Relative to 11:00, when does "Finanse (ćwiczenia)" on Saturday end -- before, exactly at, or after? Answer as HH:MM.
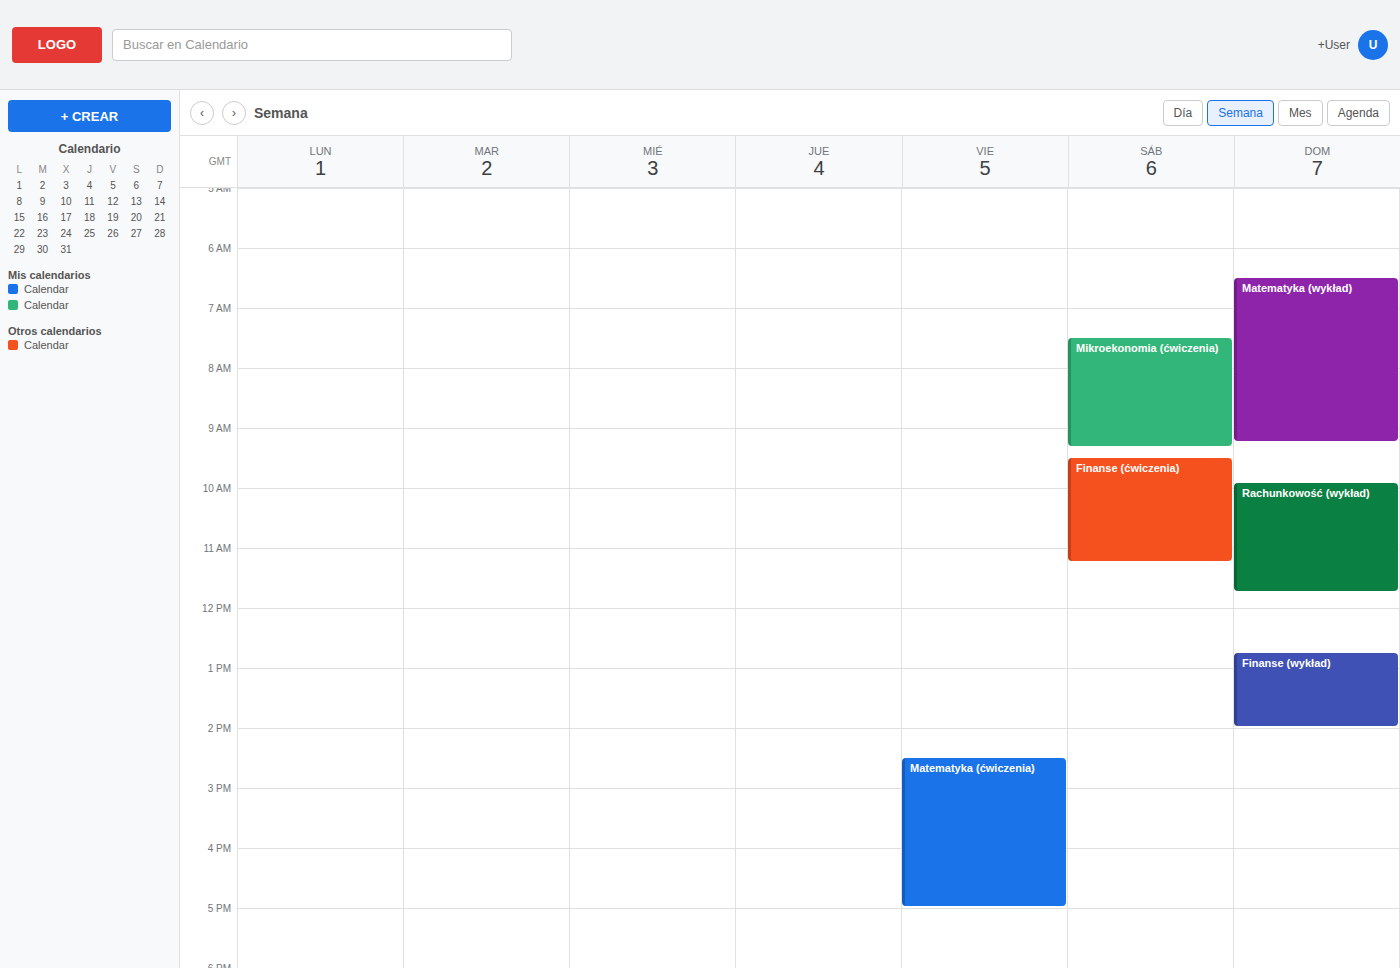
11:15 -- after 11:00, 15 minutes below the 11:00 line.